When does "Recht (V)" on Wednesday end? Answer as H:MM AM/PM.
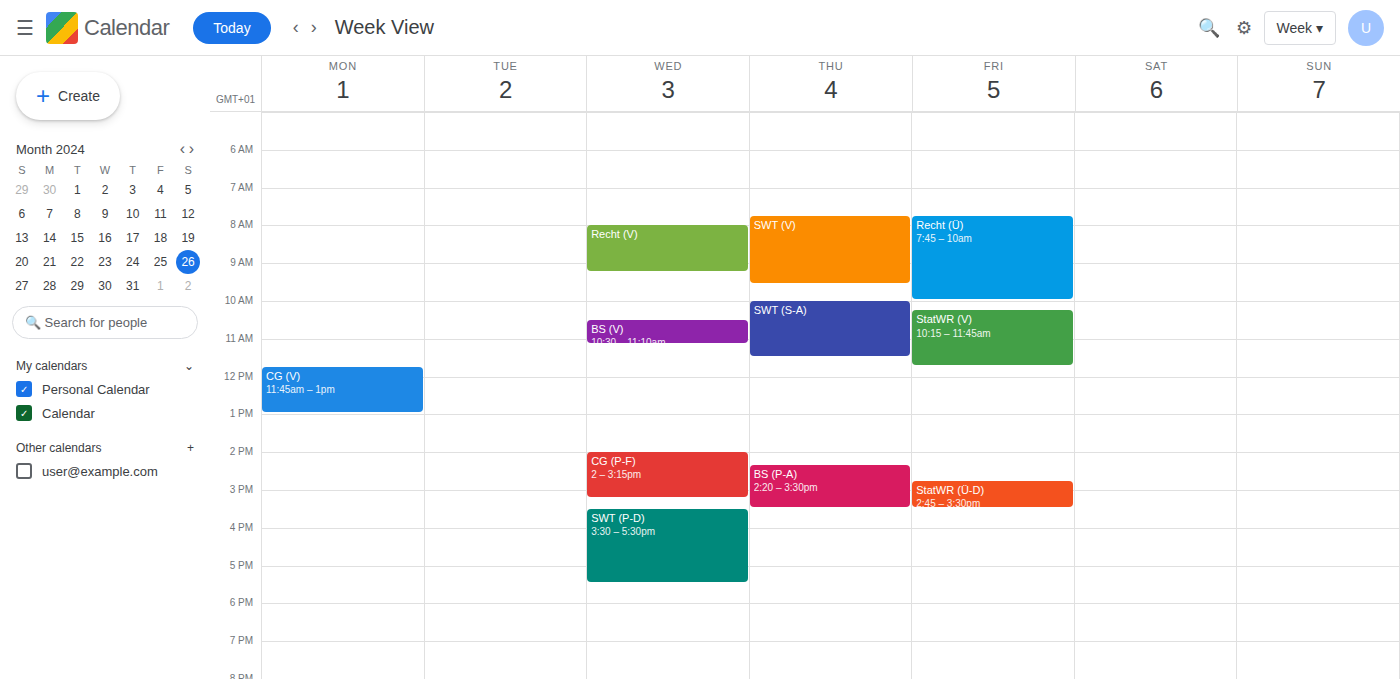
9:15 AM